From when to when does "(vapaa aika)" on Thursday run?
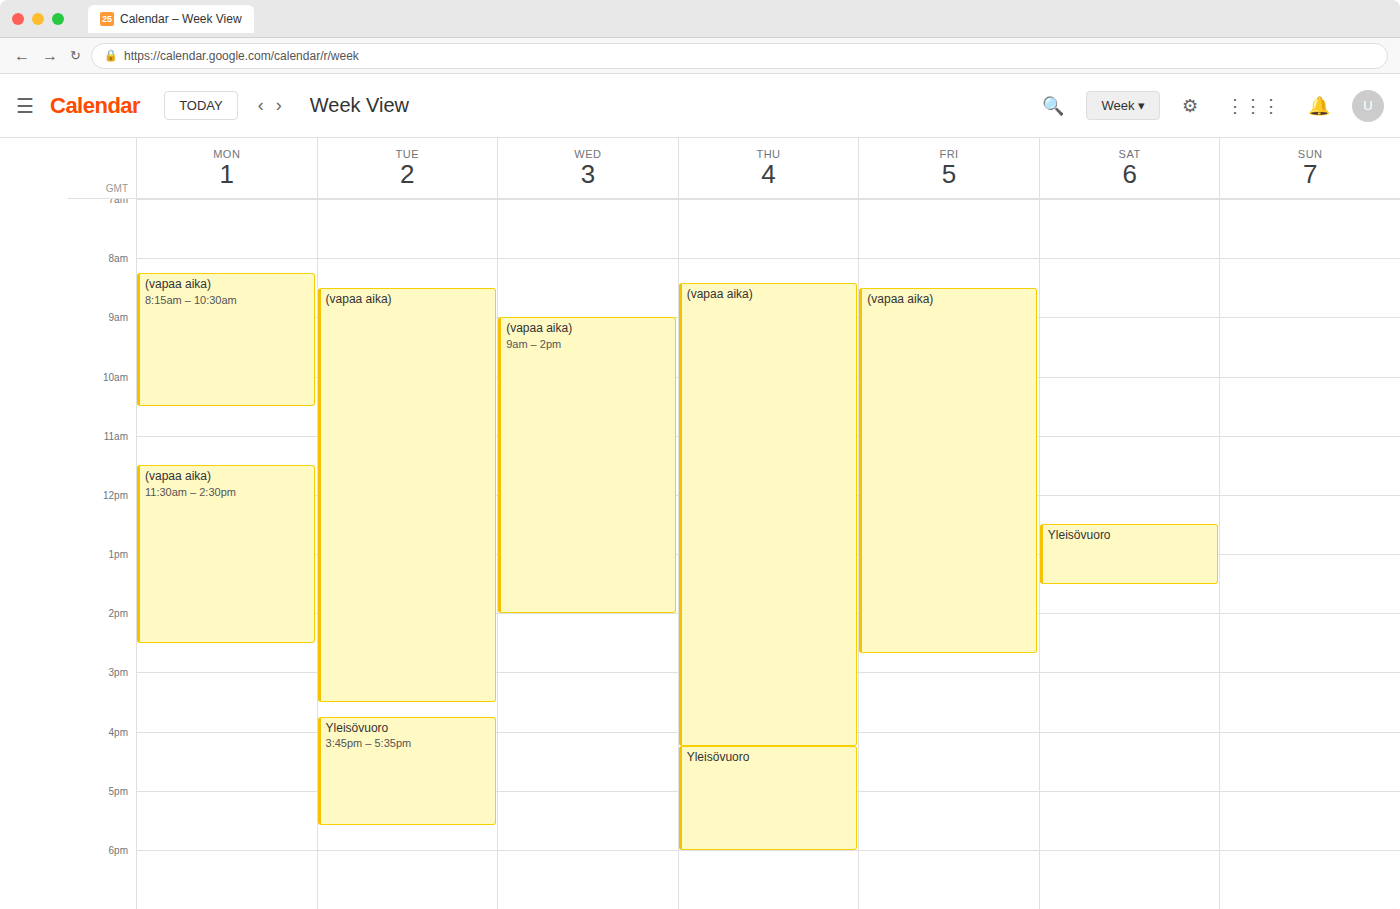
8:25 AM to 4:15 PM